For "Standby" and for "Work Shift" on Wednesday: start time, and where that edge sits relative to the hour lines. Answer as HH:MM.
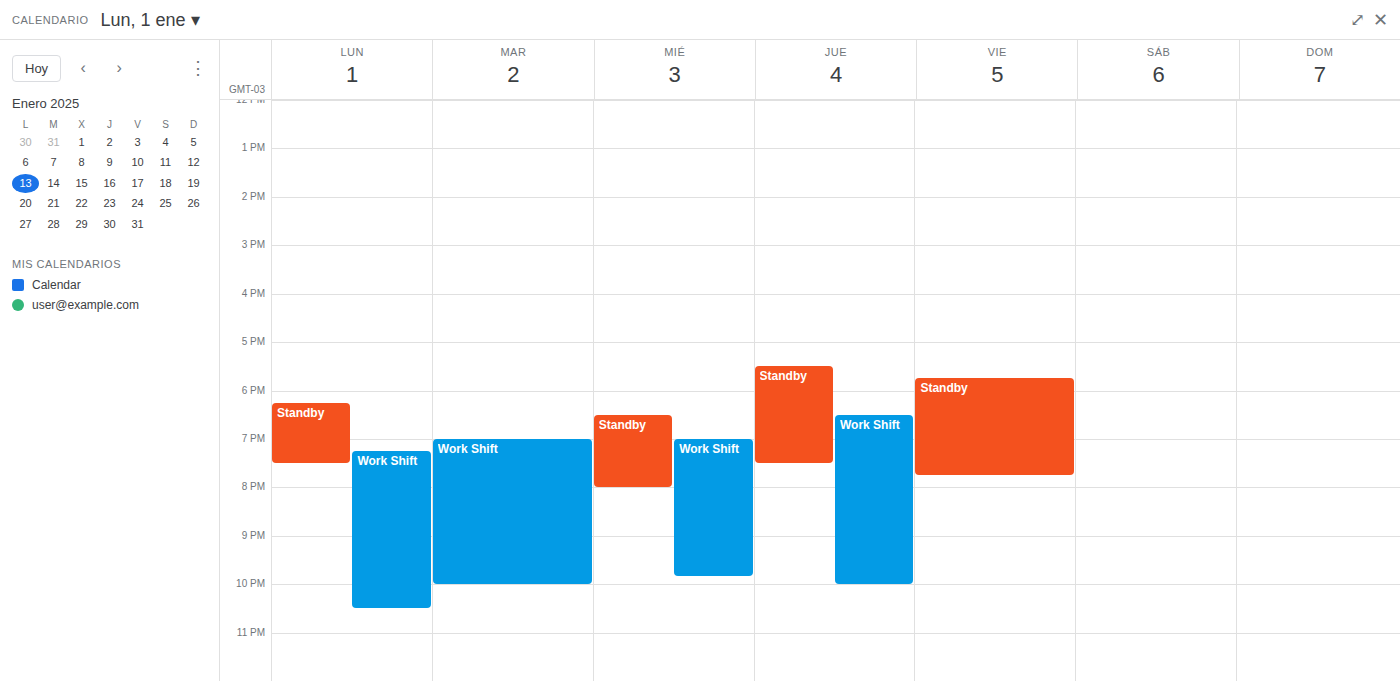
"Standby": 18:30, halfway between the 18:00 and 19:00 lines. "Work Shift": 19:00, exactly on the 19:00 line.